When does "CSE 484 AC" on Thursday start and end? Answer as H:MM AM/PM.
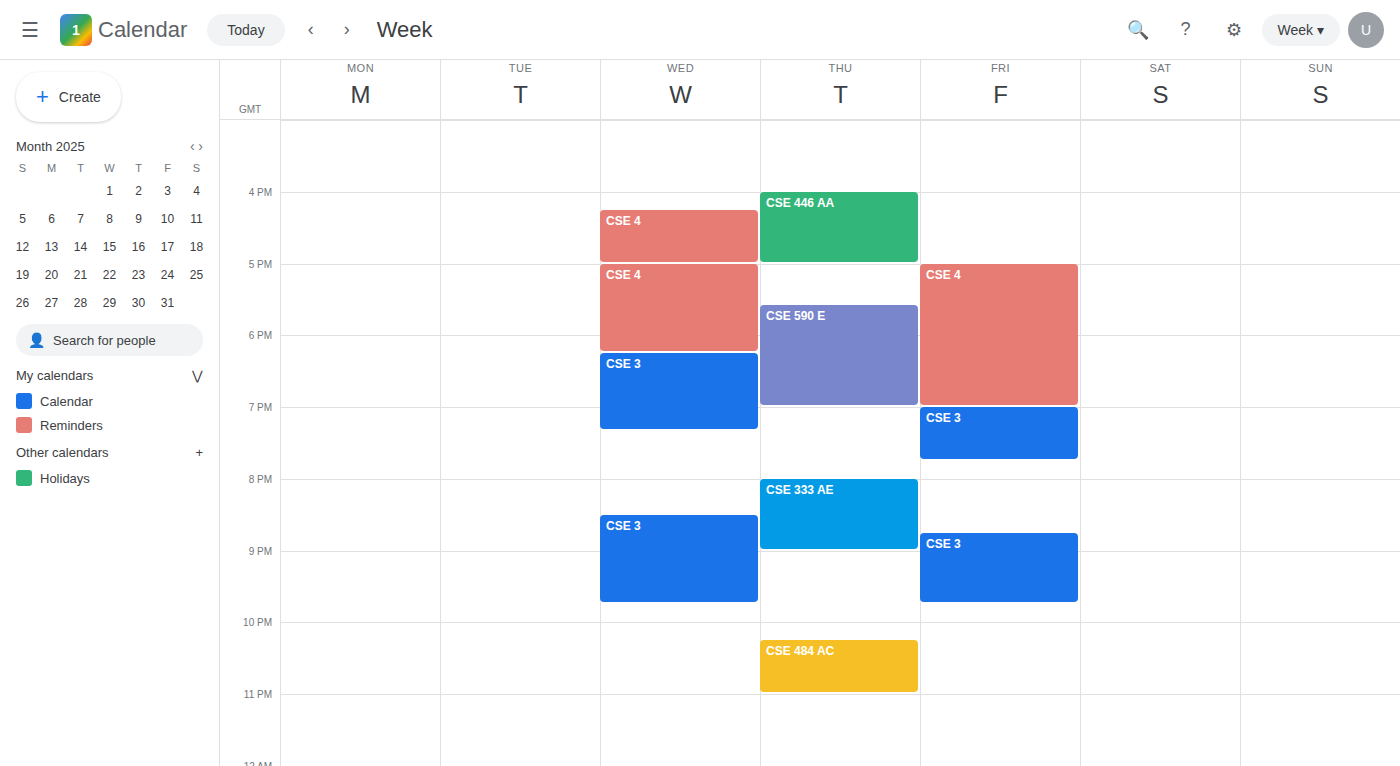
10:15 PM to 11:00 PM